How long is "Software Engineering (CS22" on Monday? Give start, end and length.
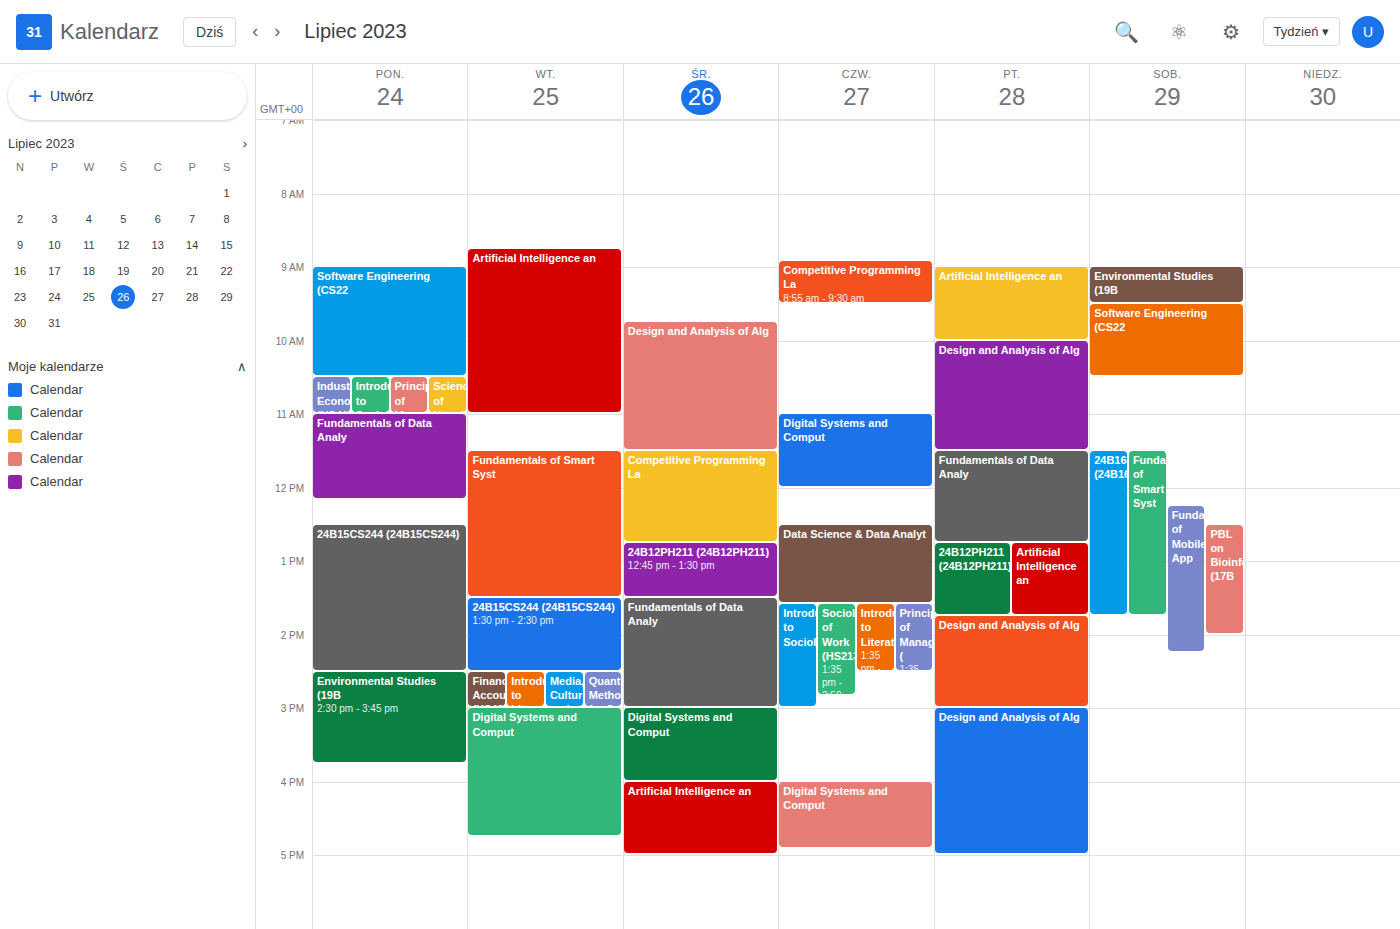
9:00 AM to 10:30 AM, 1 hour 30 minutes